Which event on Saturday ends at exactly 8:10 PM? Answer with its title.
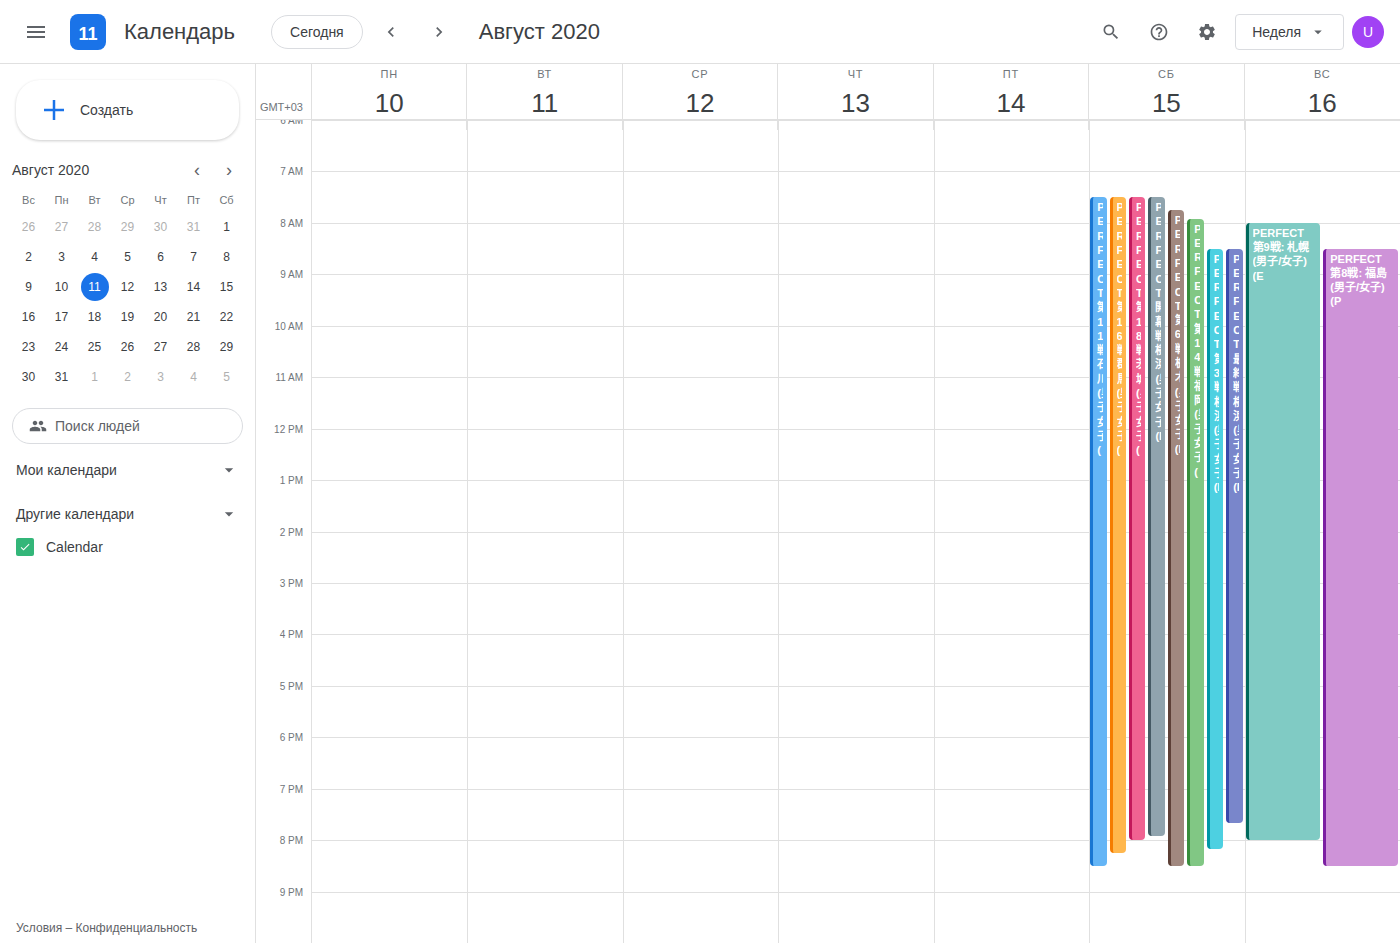
"PERFECT 第3戦: 横浜 (男子/女子) (P"